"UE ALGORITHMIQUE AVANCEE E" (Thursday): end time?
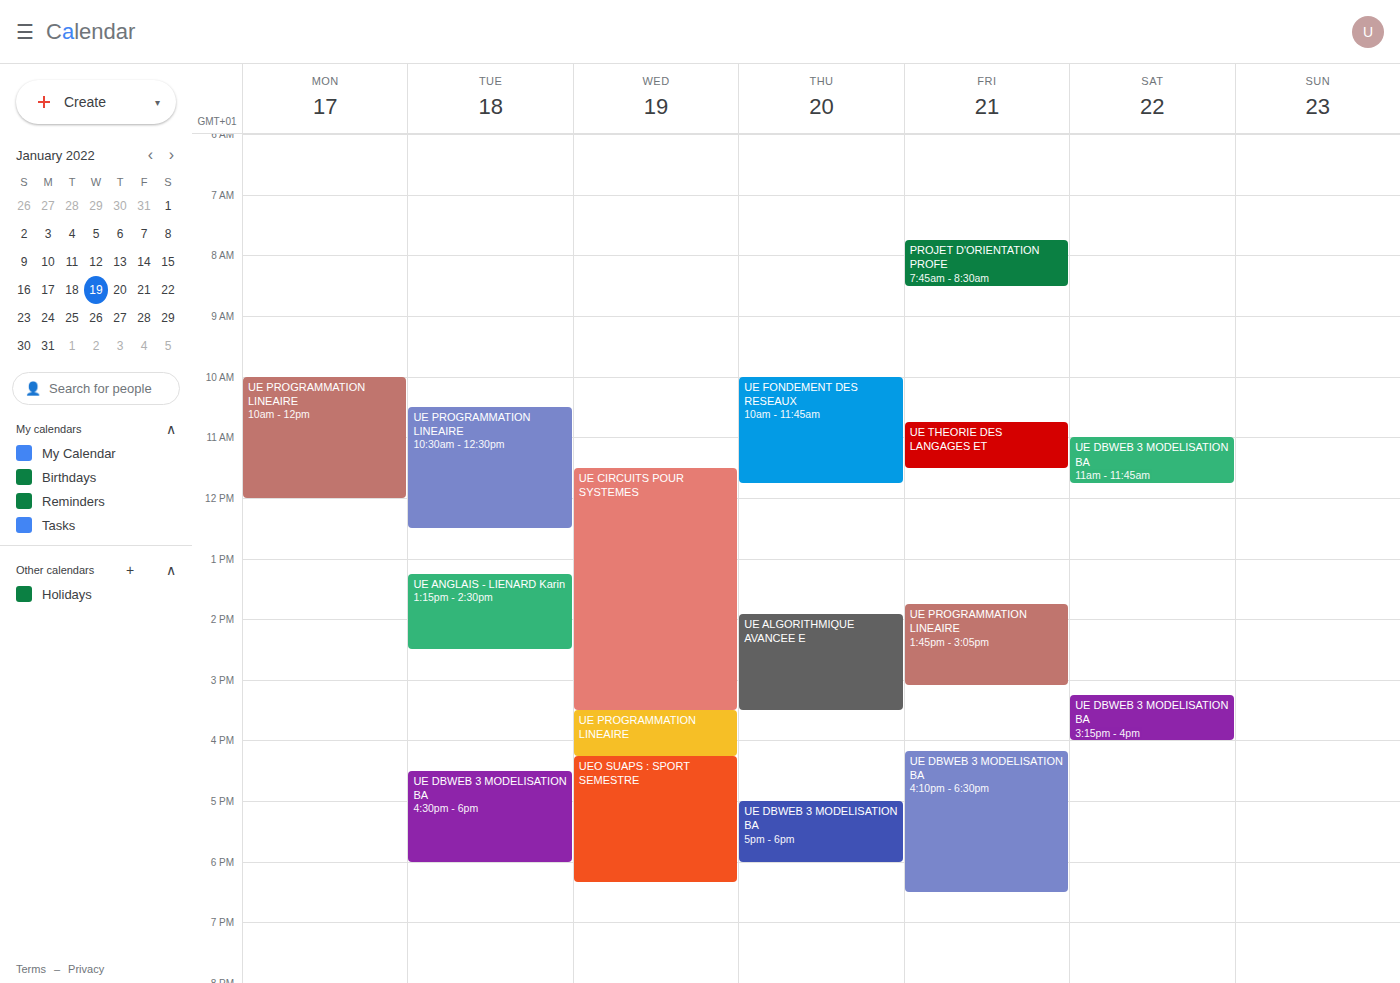
3:30 PM